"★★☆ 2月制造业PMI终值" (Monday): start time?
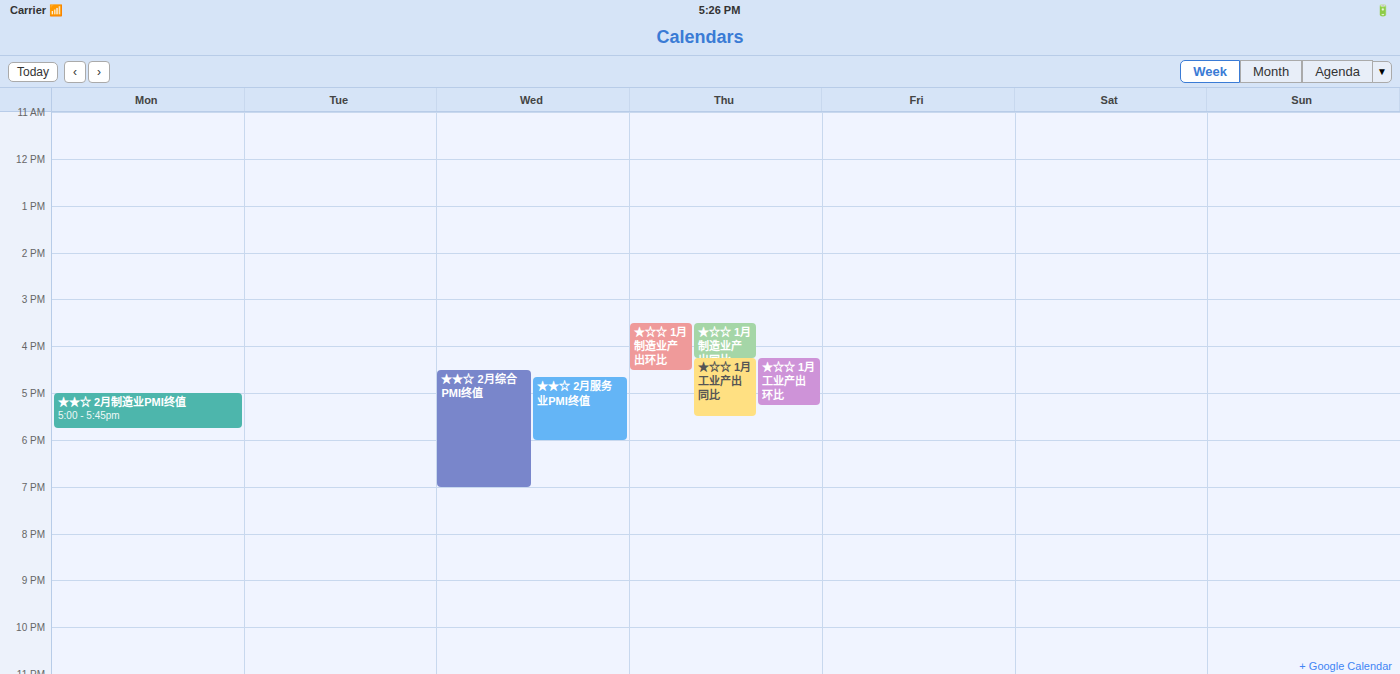
5:00 PM